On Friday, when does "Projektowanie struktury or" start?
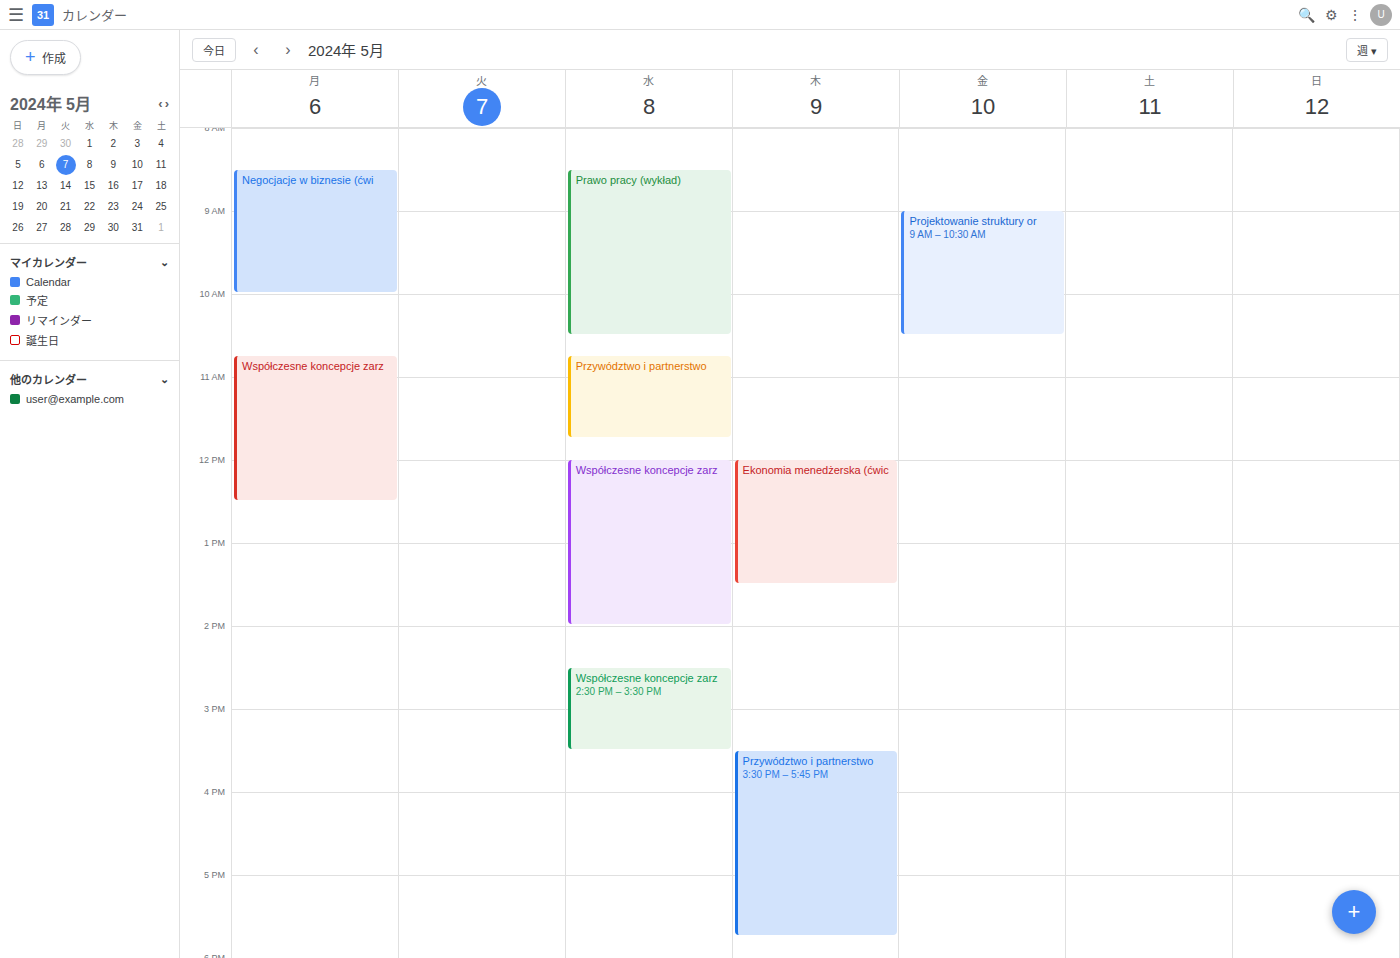
09:00